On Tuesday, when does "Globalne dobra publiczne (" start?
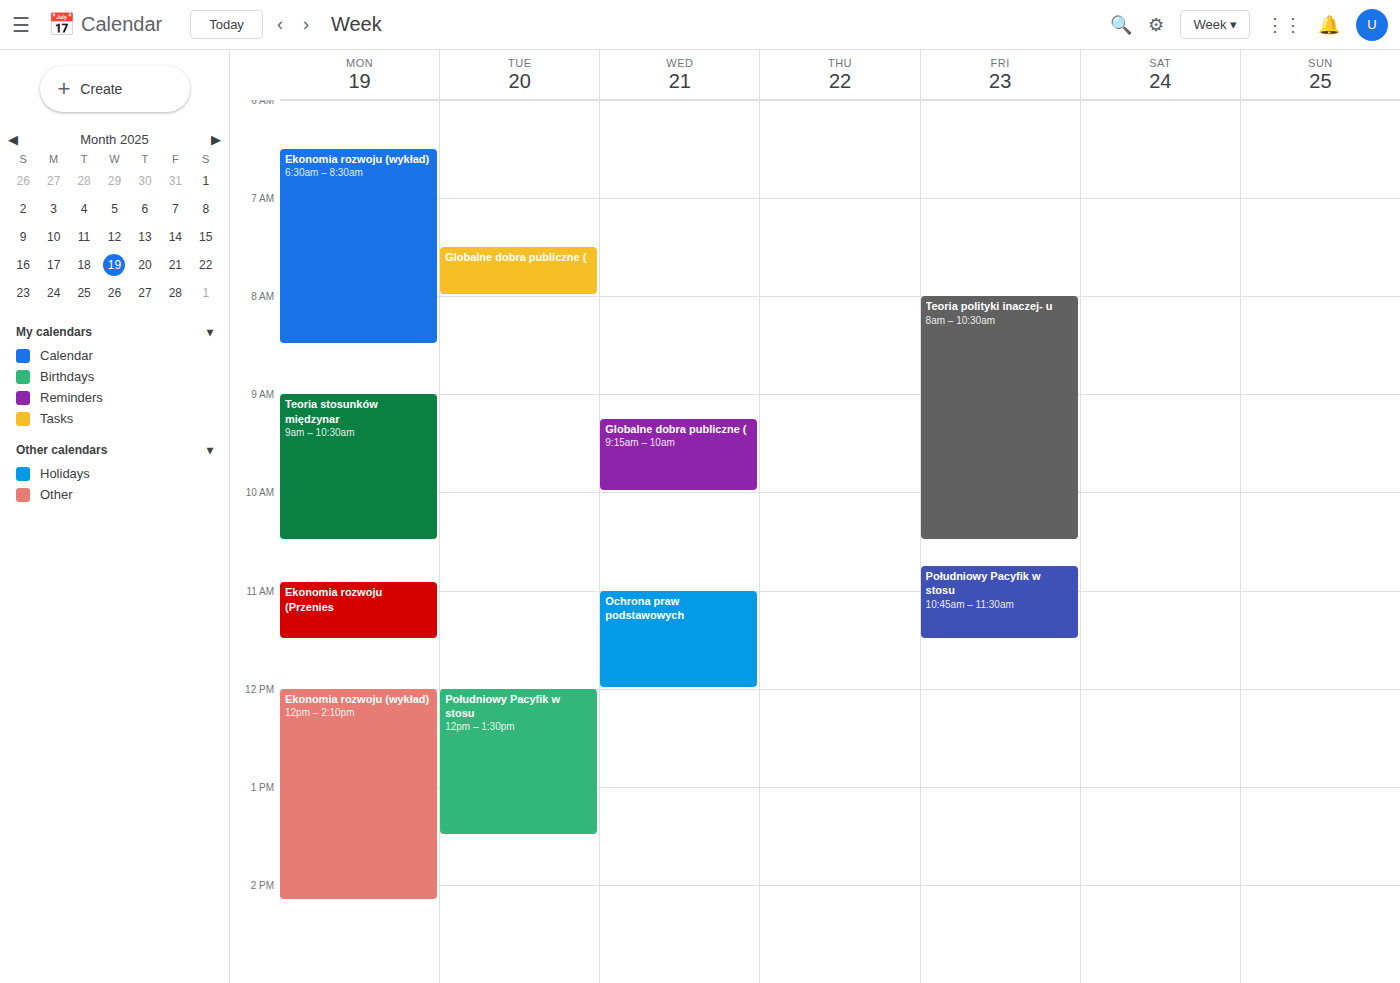
7:30 AM